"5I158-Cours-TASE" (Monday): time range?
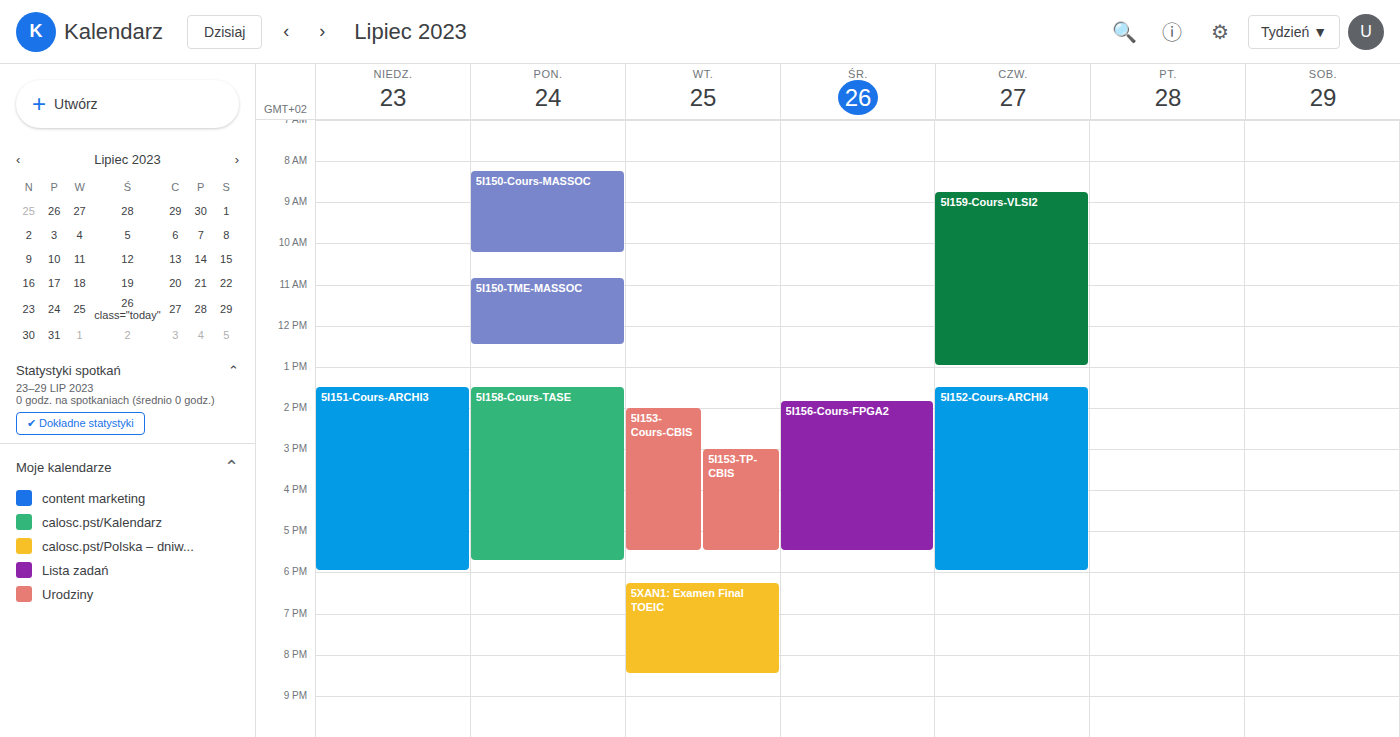
1:30 PM to 5:45 PM